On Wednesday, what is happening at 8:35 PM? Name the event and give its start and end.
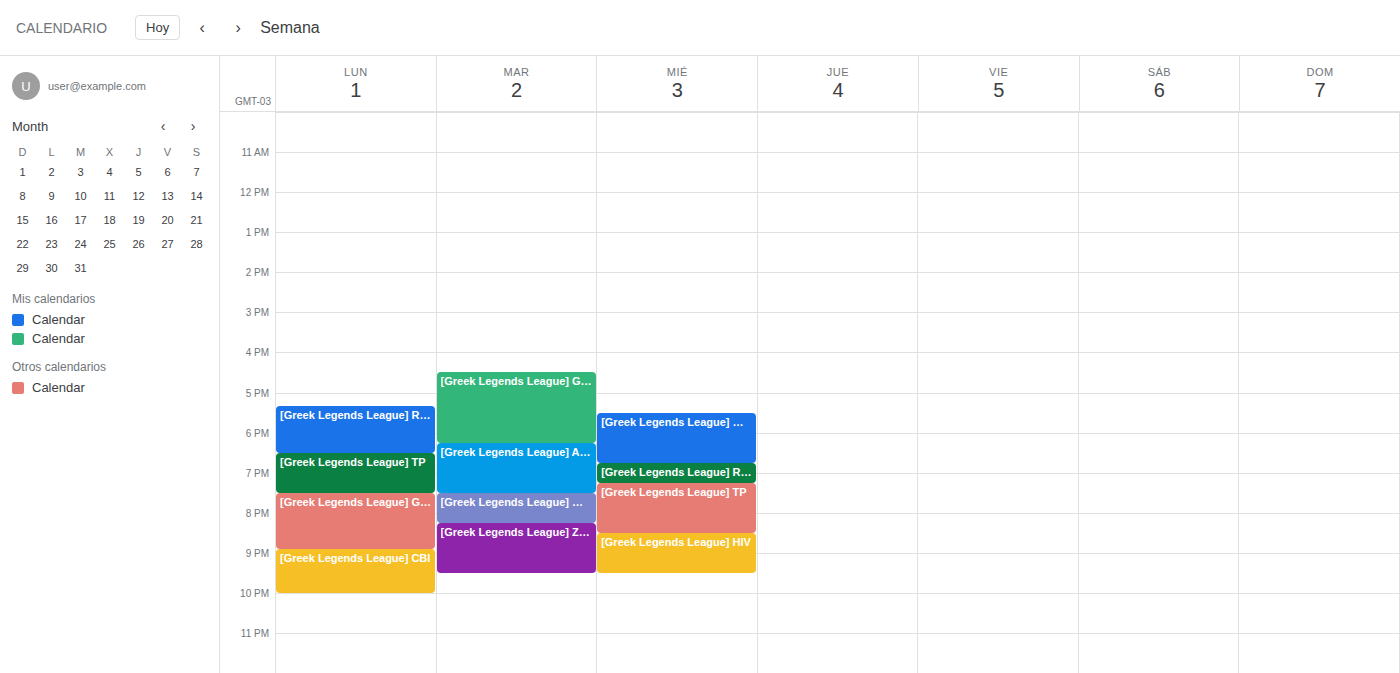
"[Greek Legends League] HIV", 8:30 PM to 9:30 PM